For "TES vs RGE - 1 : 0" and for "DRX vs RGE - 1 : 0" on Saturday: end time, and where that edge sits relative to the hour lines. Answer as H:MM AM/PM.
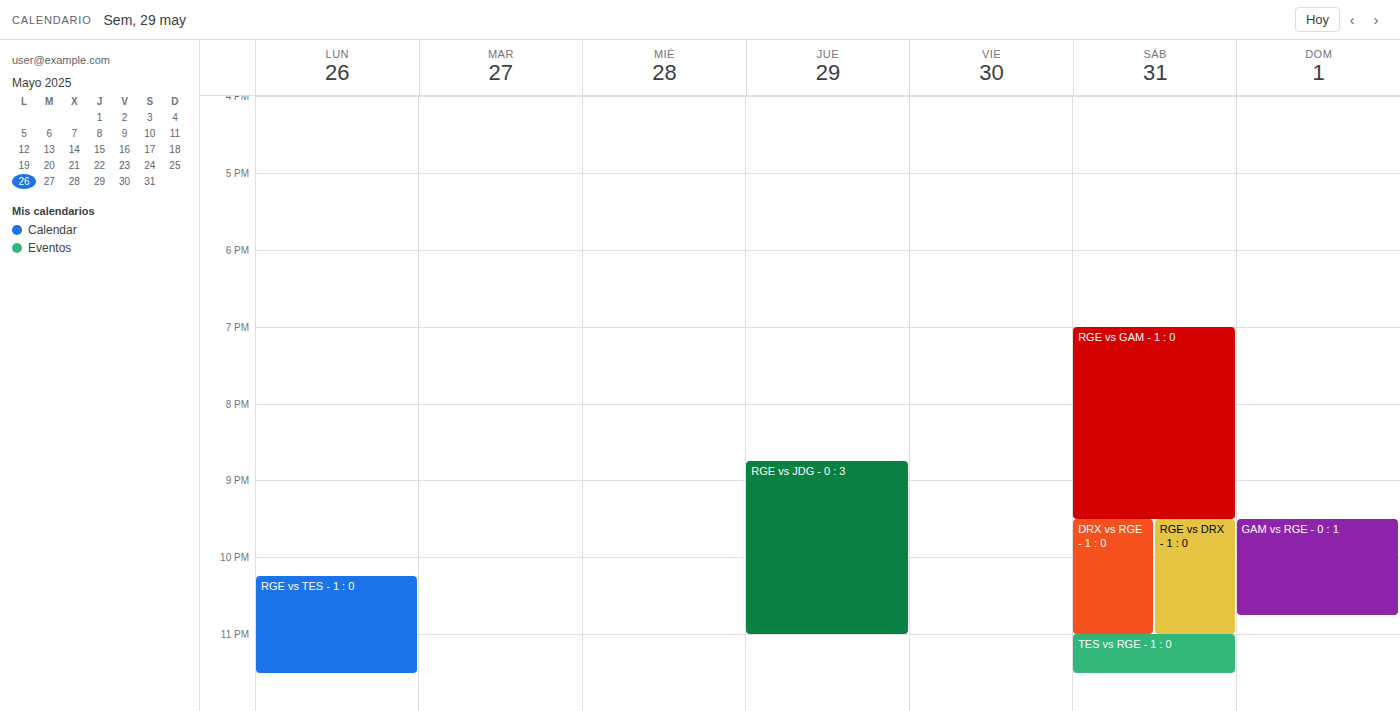
"TES vs RGE - 1 : 0": 11:30 PM, halfway between the 11 PM and 12 AM lines. "DRX vs RGE - 1 : 0": 11:00 PM, exactly on the 11 PM line.